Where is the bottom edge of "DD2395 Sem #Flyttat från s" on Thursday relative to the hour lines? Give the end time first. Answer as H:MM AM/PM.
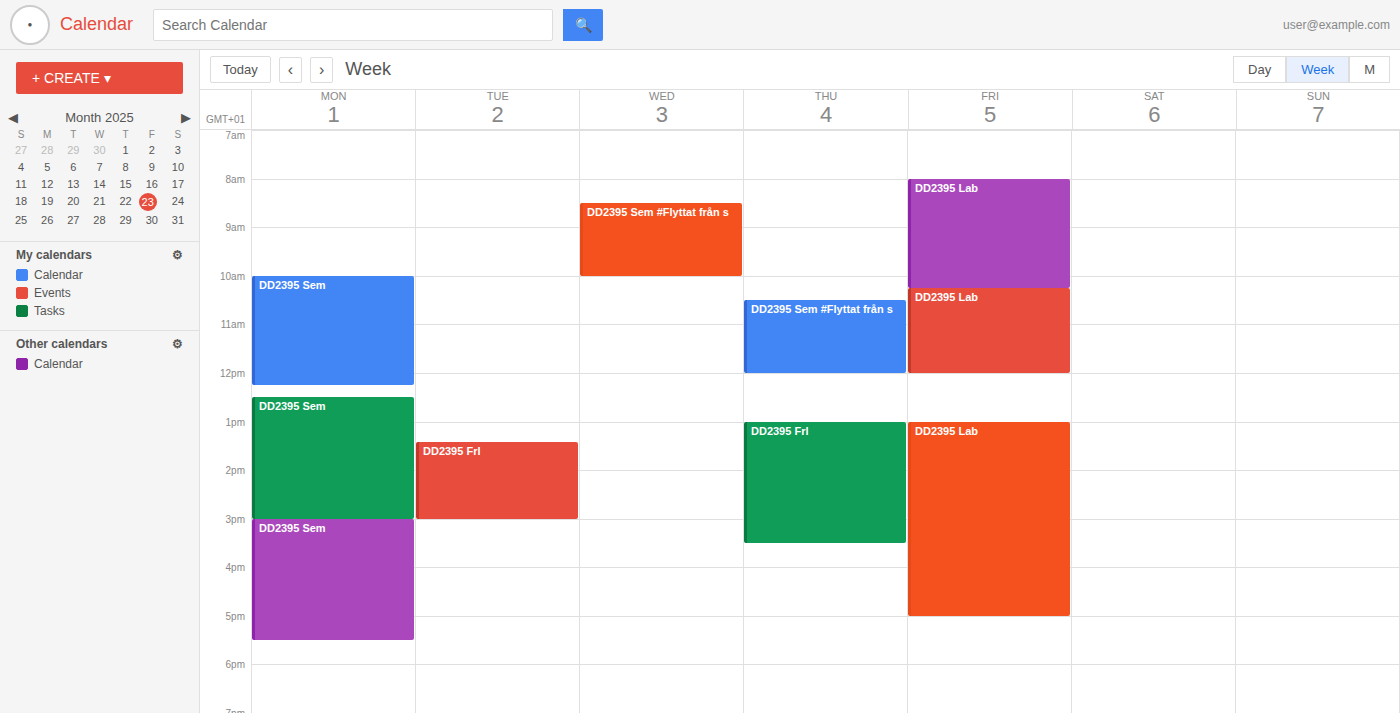
12:00 PM -- exactly on the 12 PM line.